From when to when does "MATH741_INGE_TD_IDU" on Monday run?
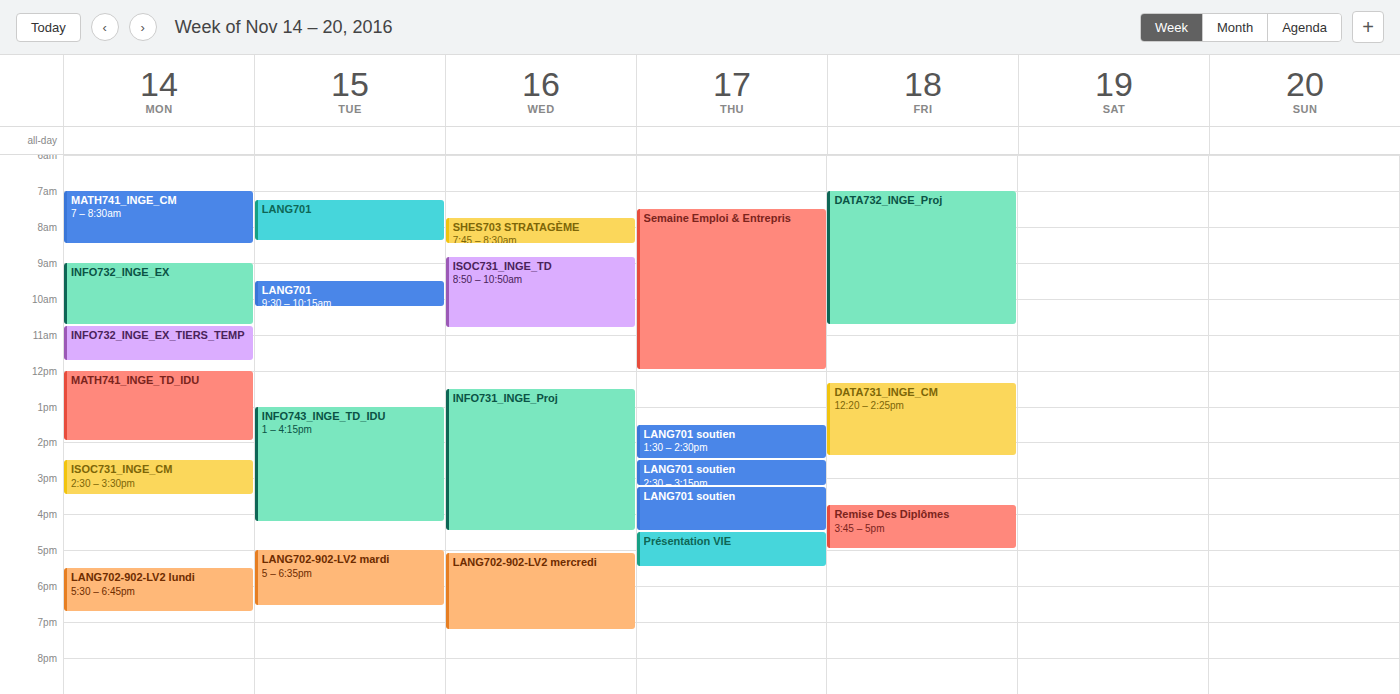
12:00 to 14:00